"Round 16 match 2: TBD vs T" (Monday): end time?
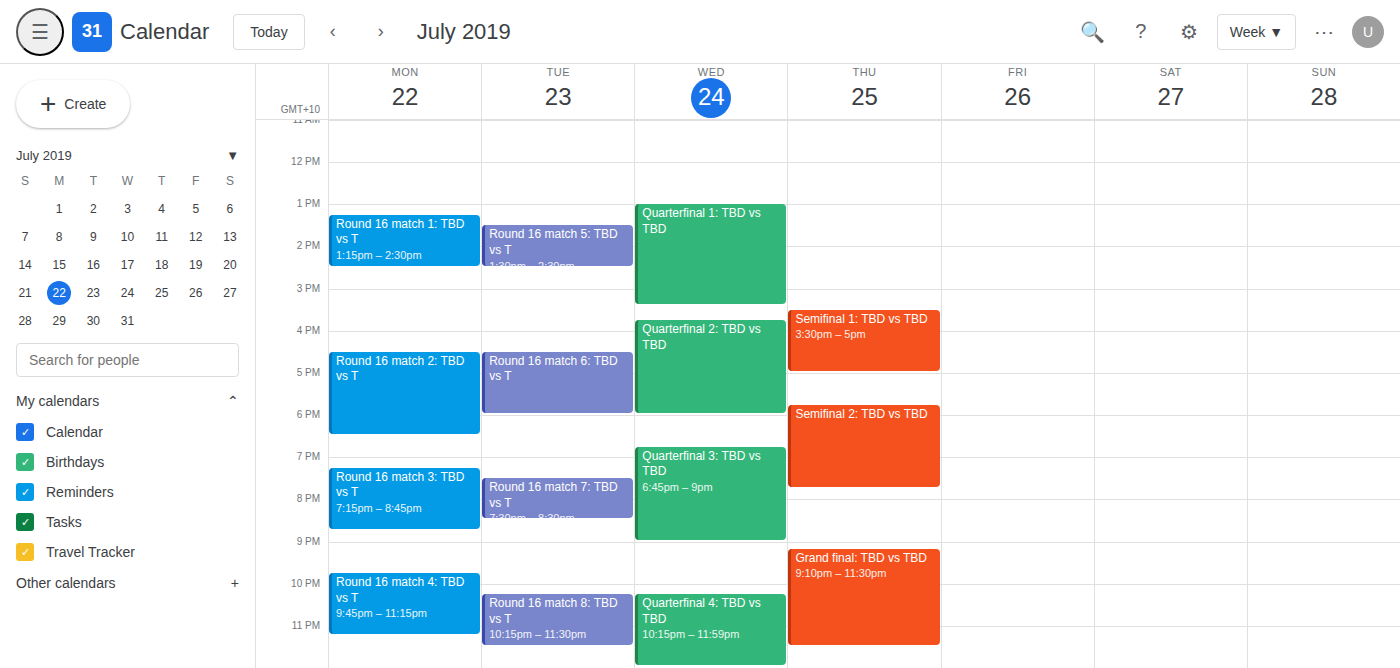
6:30 PM